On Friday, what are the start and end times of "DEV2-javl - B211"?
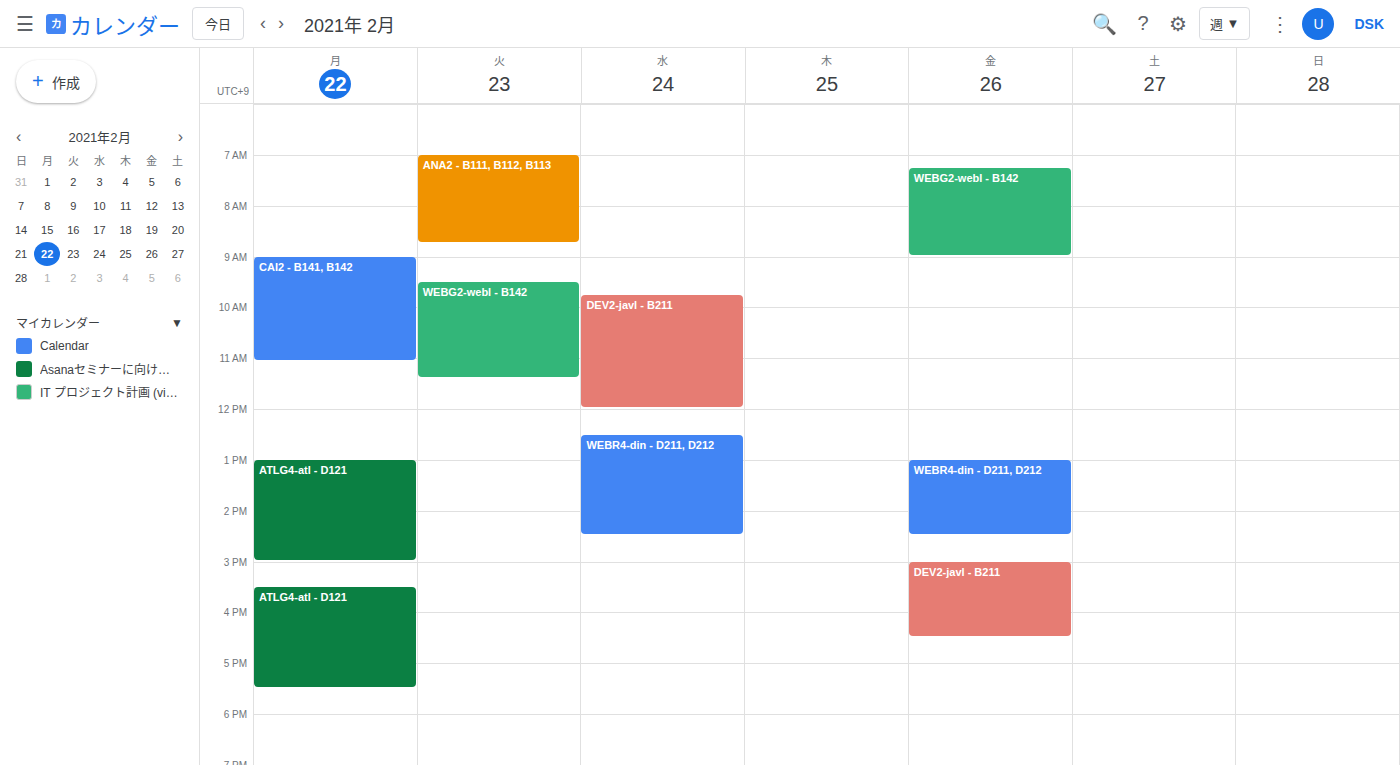
3:00 PM to 4:30 PM